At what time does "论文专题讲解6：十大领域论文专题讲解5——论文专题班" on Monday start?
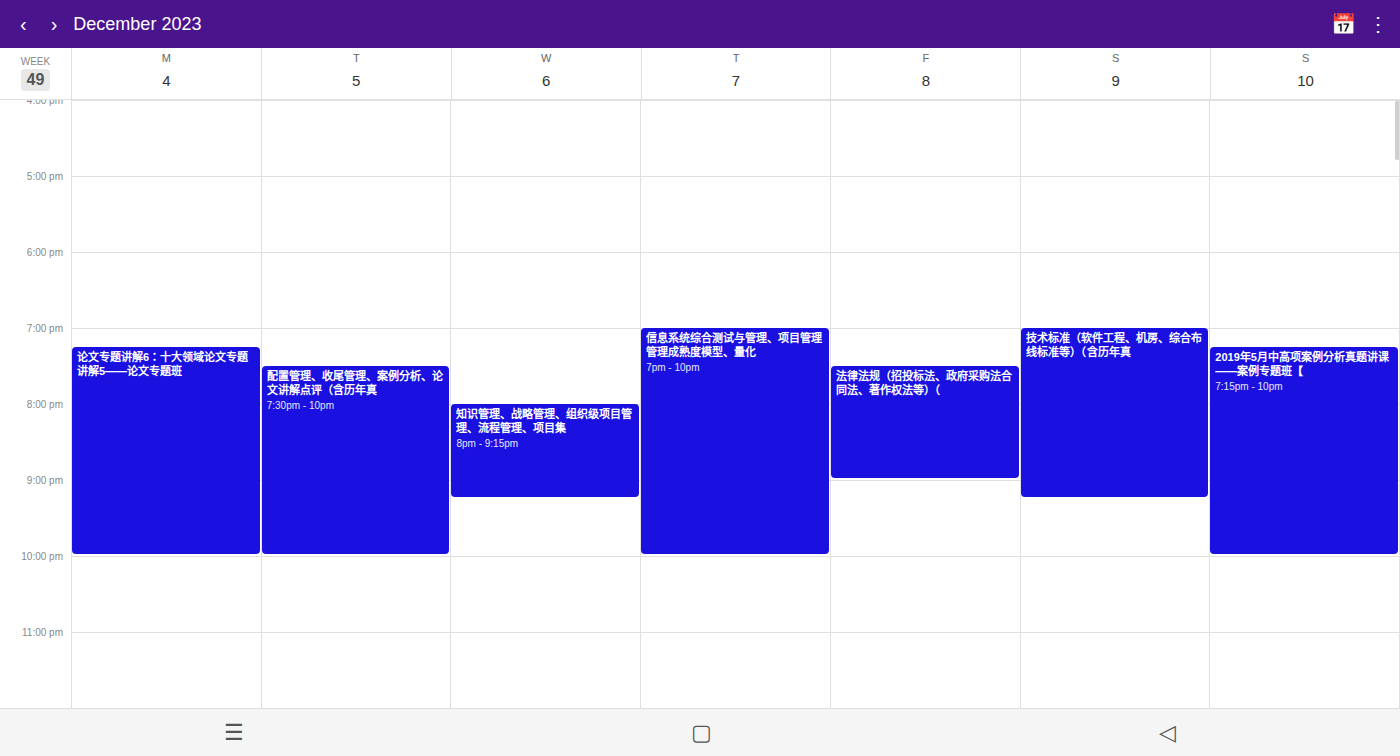
7:15 PM